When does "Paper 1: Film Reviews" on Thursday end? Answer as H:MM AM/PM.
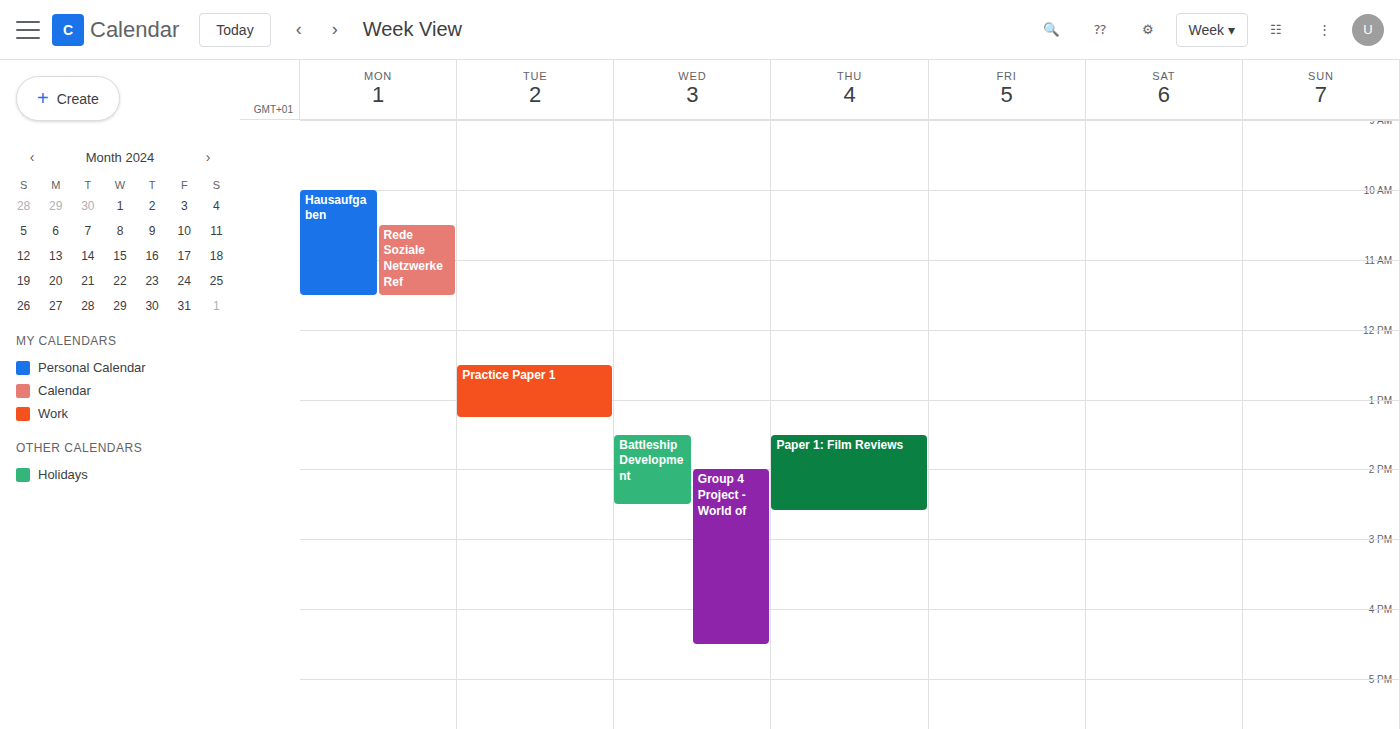
2:35 PM